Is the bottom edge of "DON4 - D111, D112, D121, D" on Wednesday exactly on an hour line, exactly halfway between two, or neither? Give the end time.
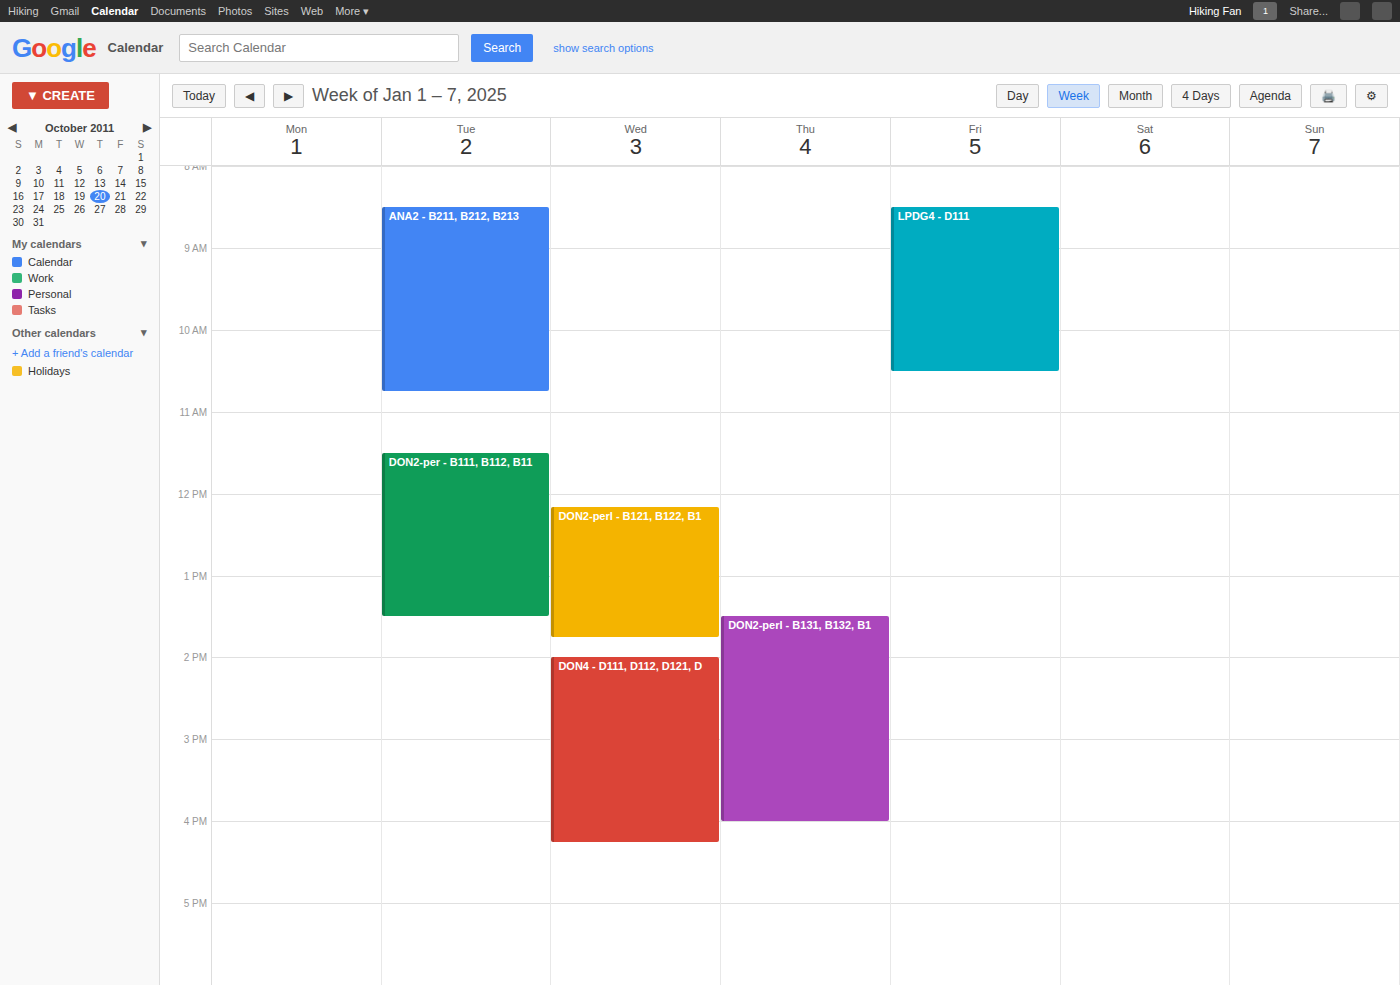
4:15 PM -- neither: a quarter of the way from the 4 PM line to the 5 PM line.